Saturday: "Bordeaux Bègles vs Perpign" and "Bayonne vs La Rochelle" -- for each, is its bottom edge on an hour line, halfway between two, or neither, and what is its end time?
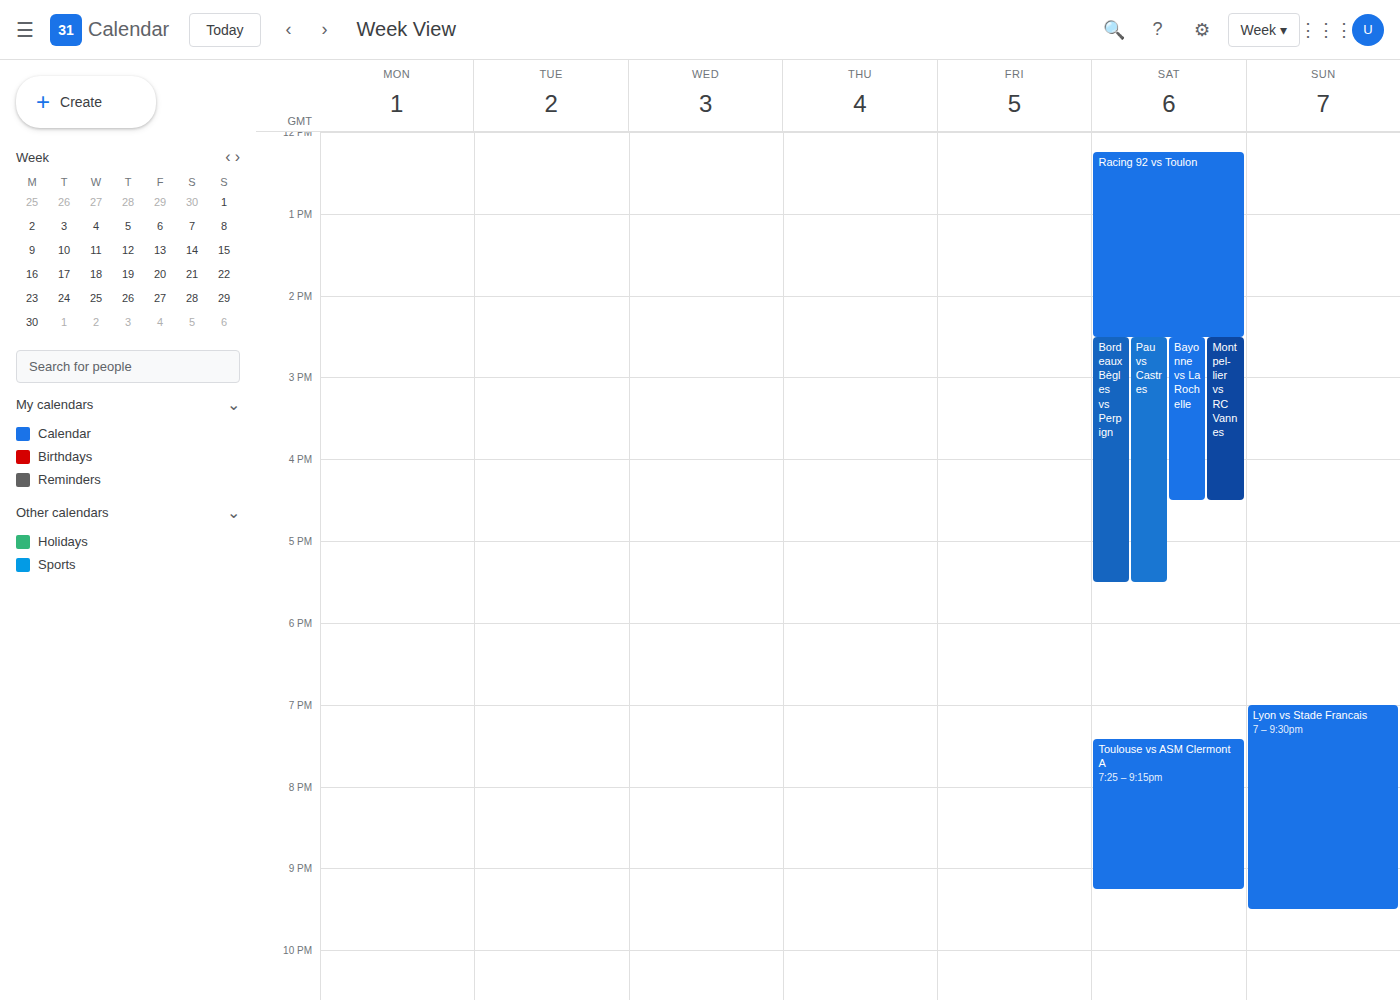
"Bordeaux Bègles vs Perpign": 17:30, halfway between the 17:00 and 18:00 lines. "Bayonne vs La Rochelle": 16:30, halfway between the 16:00 and 17:00 lines.